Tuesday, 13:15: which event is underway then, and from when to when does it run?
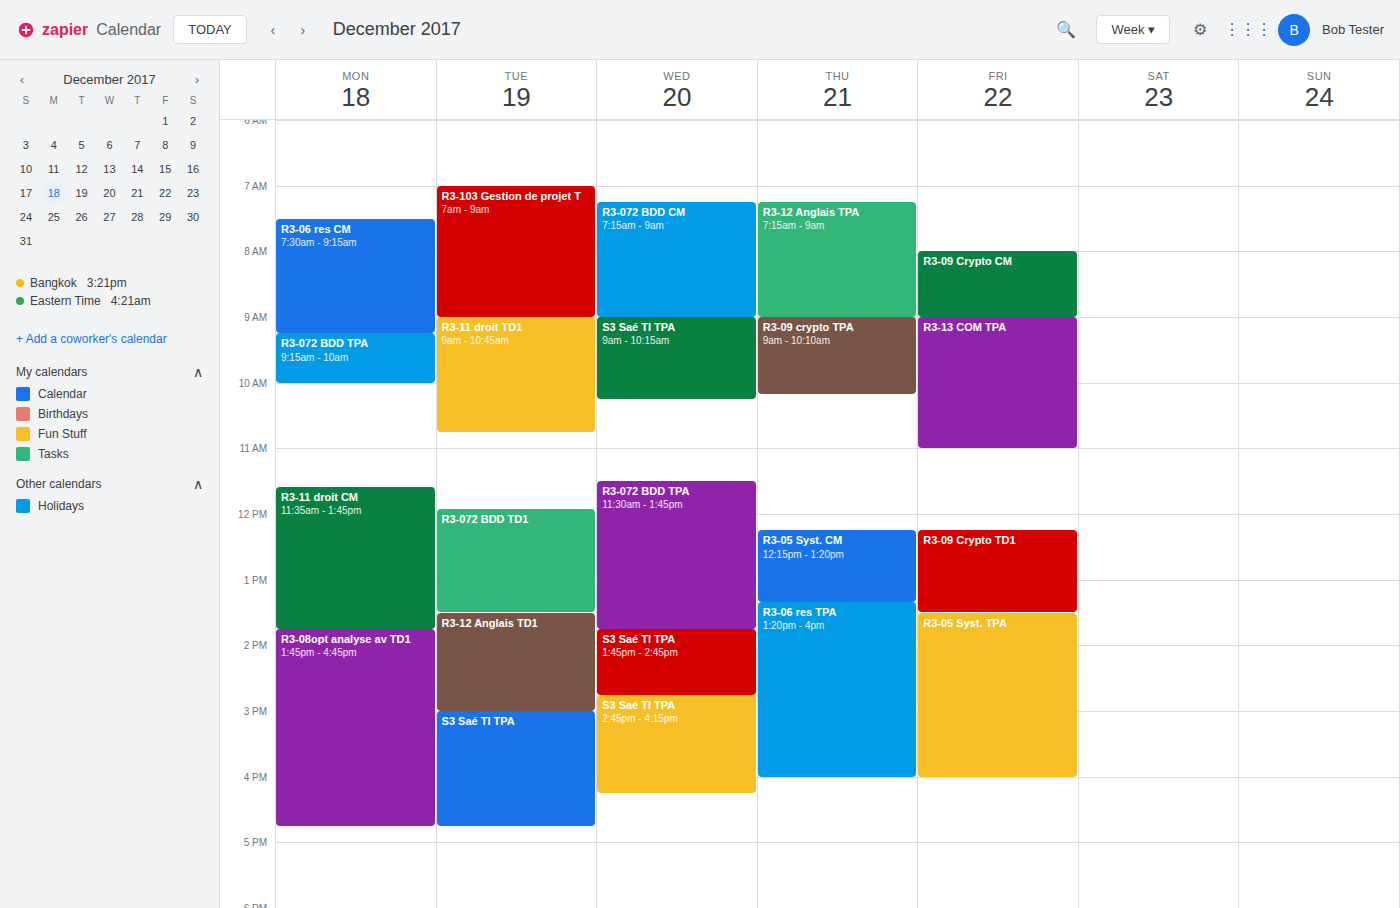
"R3-072 BDD TD1", 11:55 to 13:30